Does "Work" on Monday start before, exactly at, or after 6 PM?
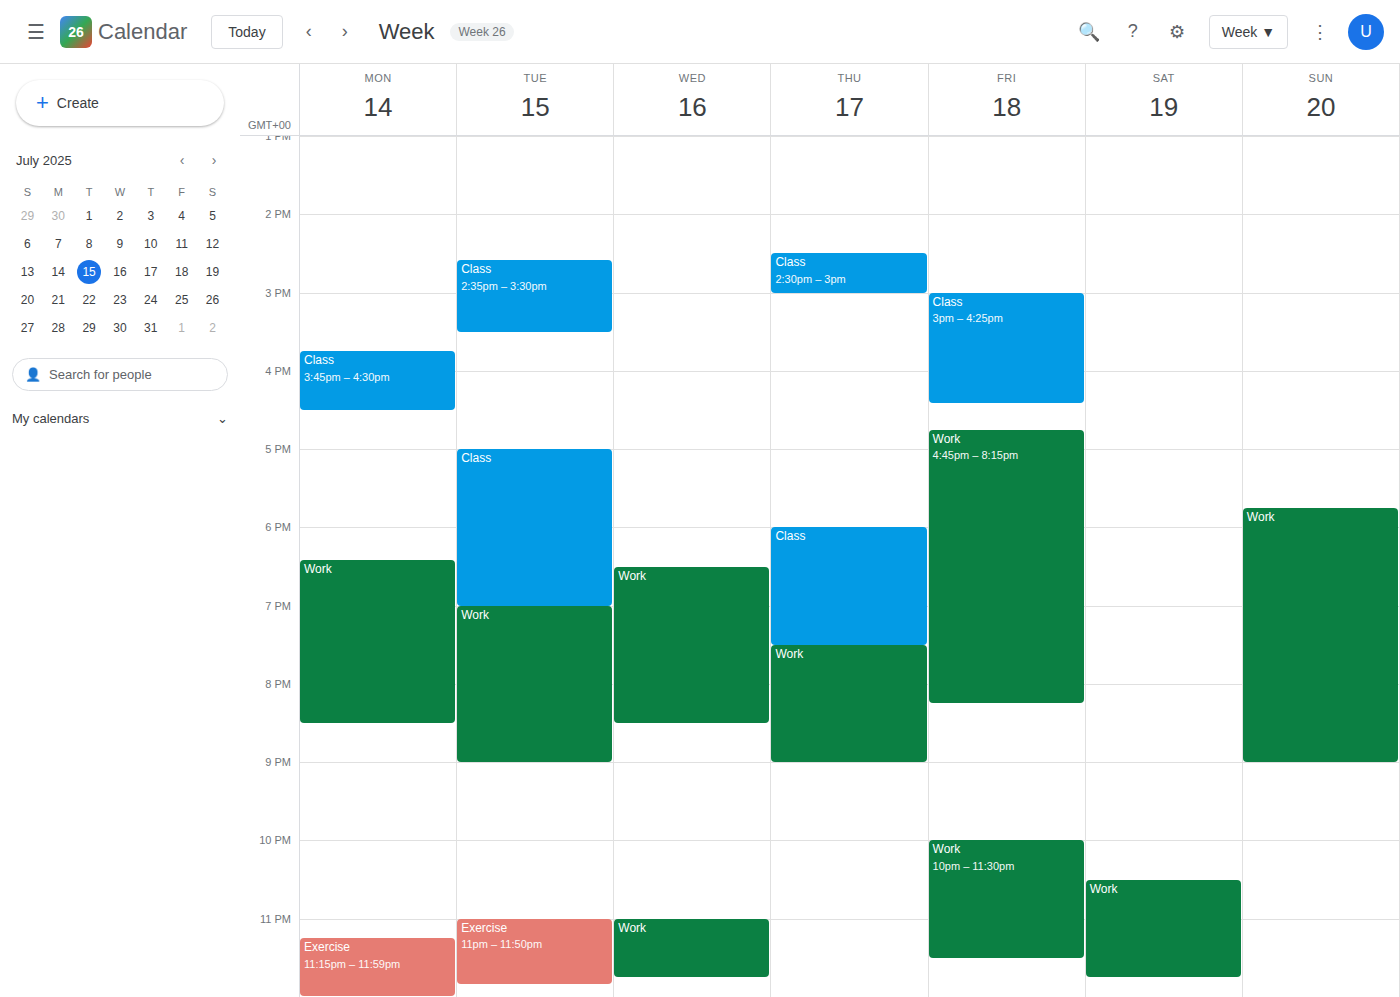
6:25 PM -- after 6 PM, 25 minutes below the 6 PM line.